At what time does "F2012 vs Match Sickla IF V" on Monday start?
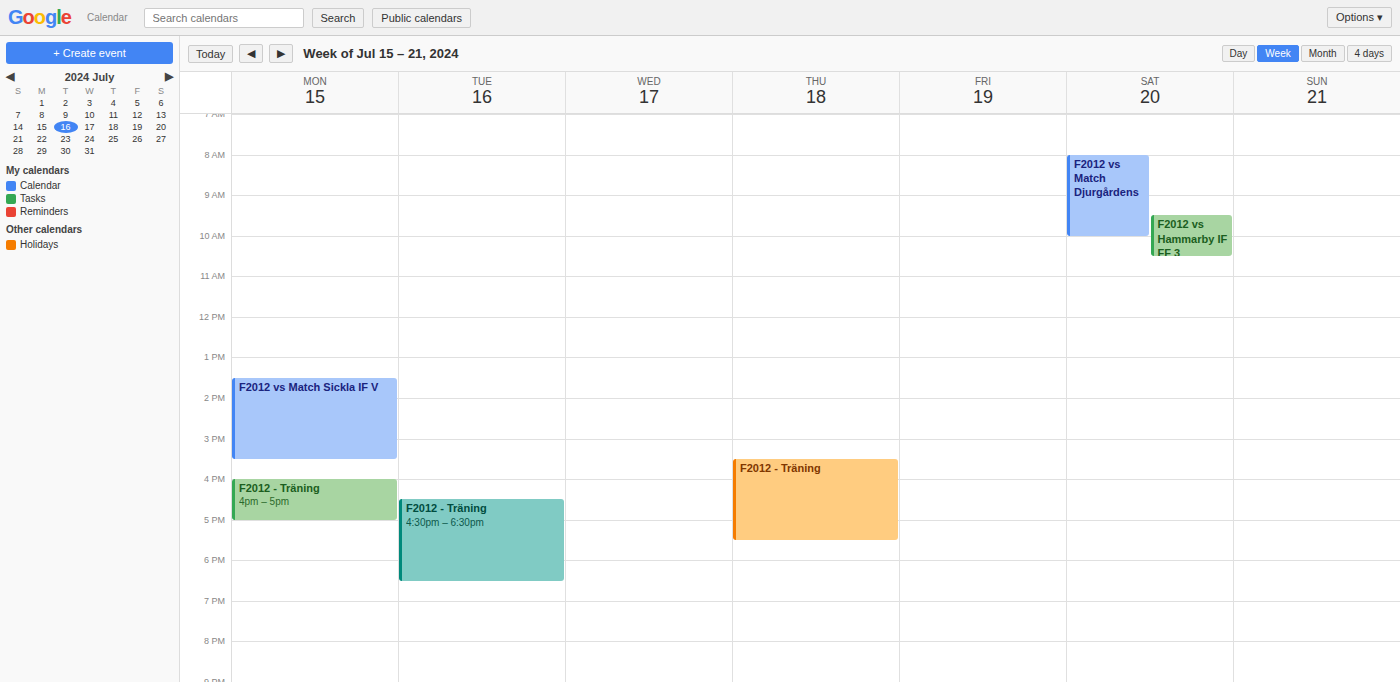
1:30 PM